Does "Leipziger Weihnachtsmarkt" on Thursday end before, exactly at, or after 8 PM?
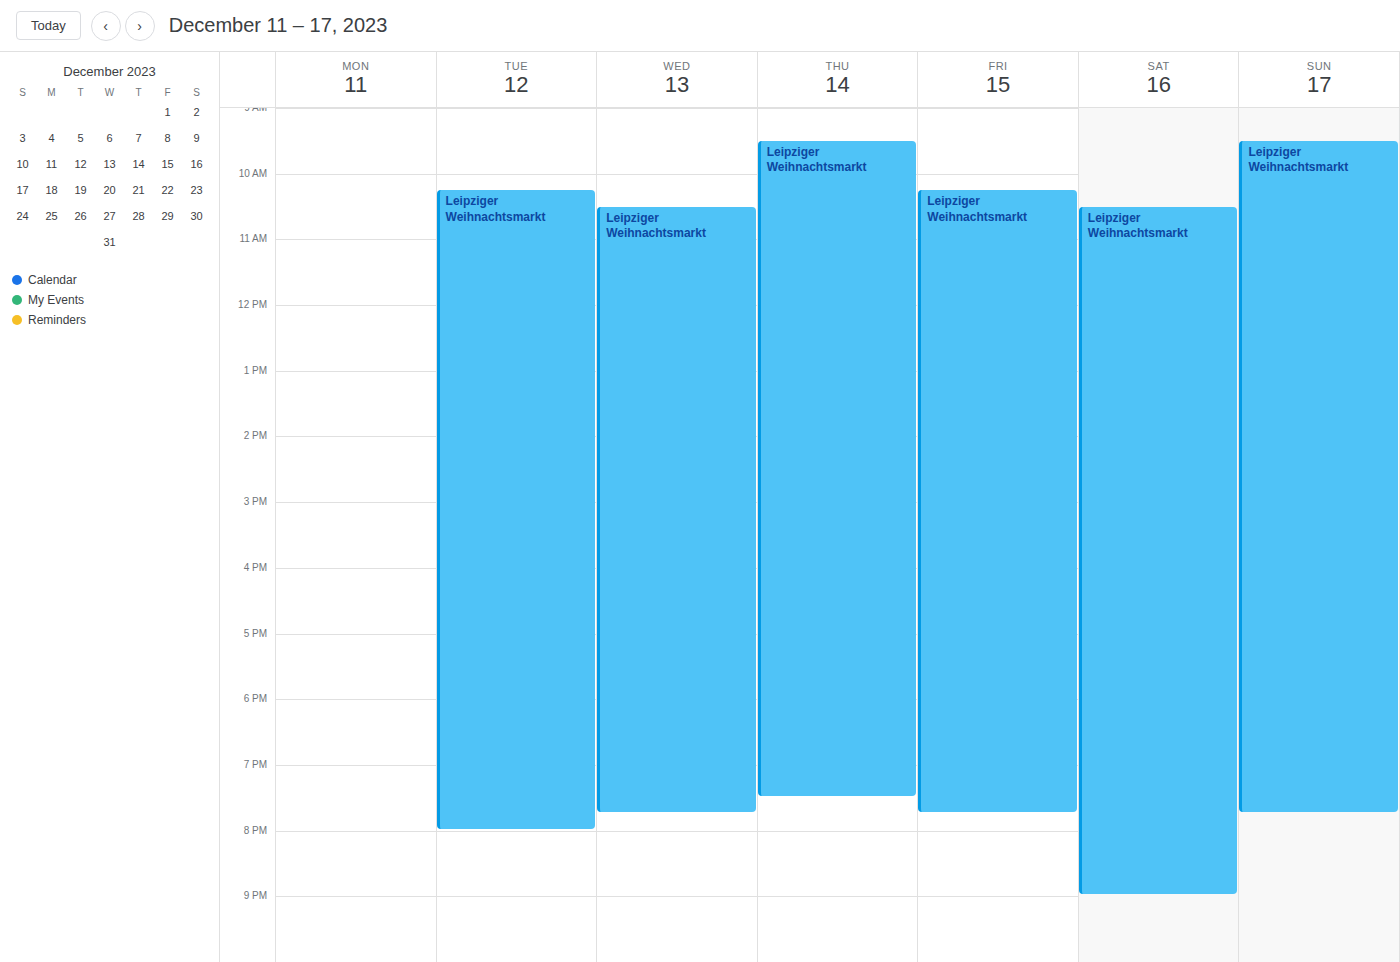
7:30 PM -- before 8 PM, 30 minutes above the 8 PM line.